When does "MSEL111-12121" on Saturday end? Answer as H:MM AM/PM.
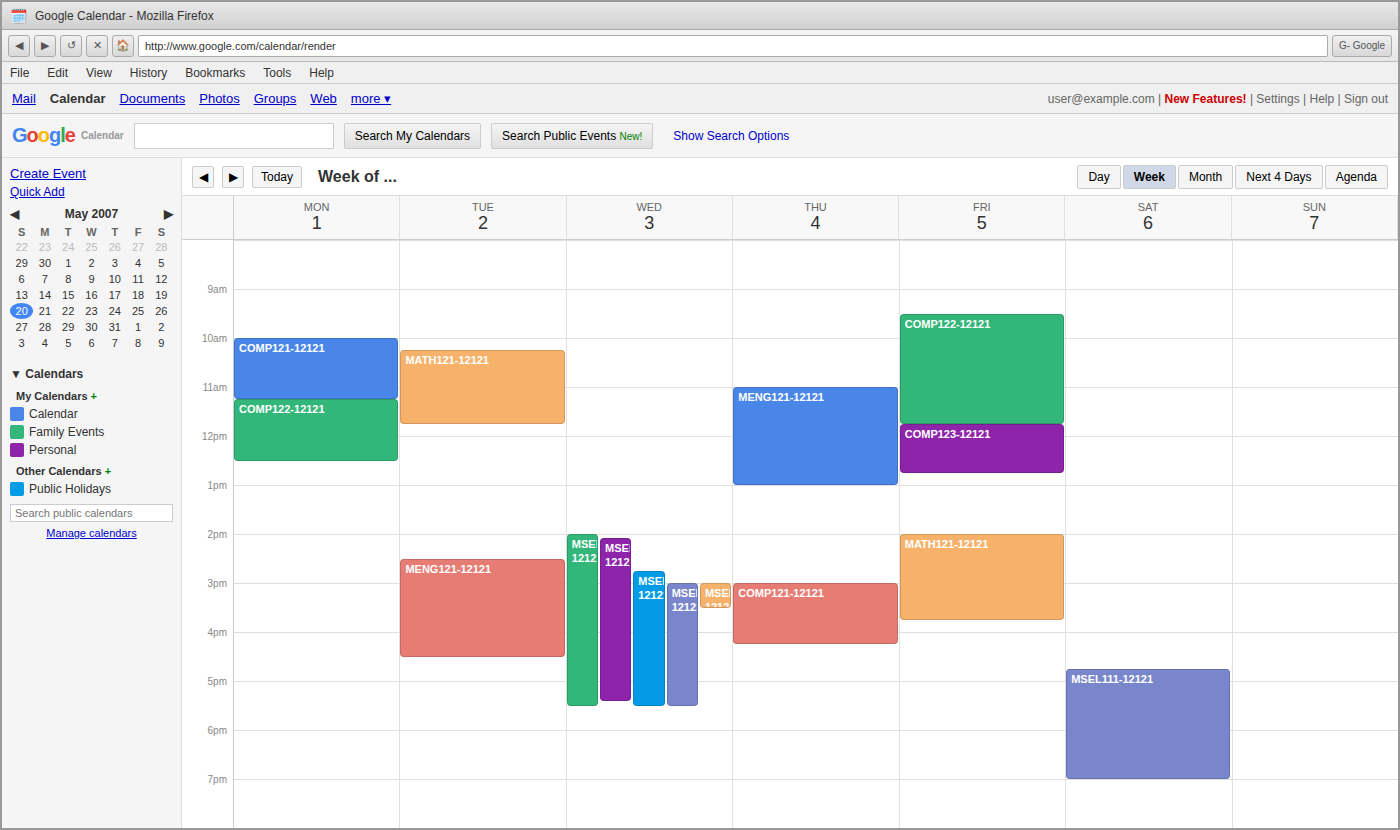
7:00 PM